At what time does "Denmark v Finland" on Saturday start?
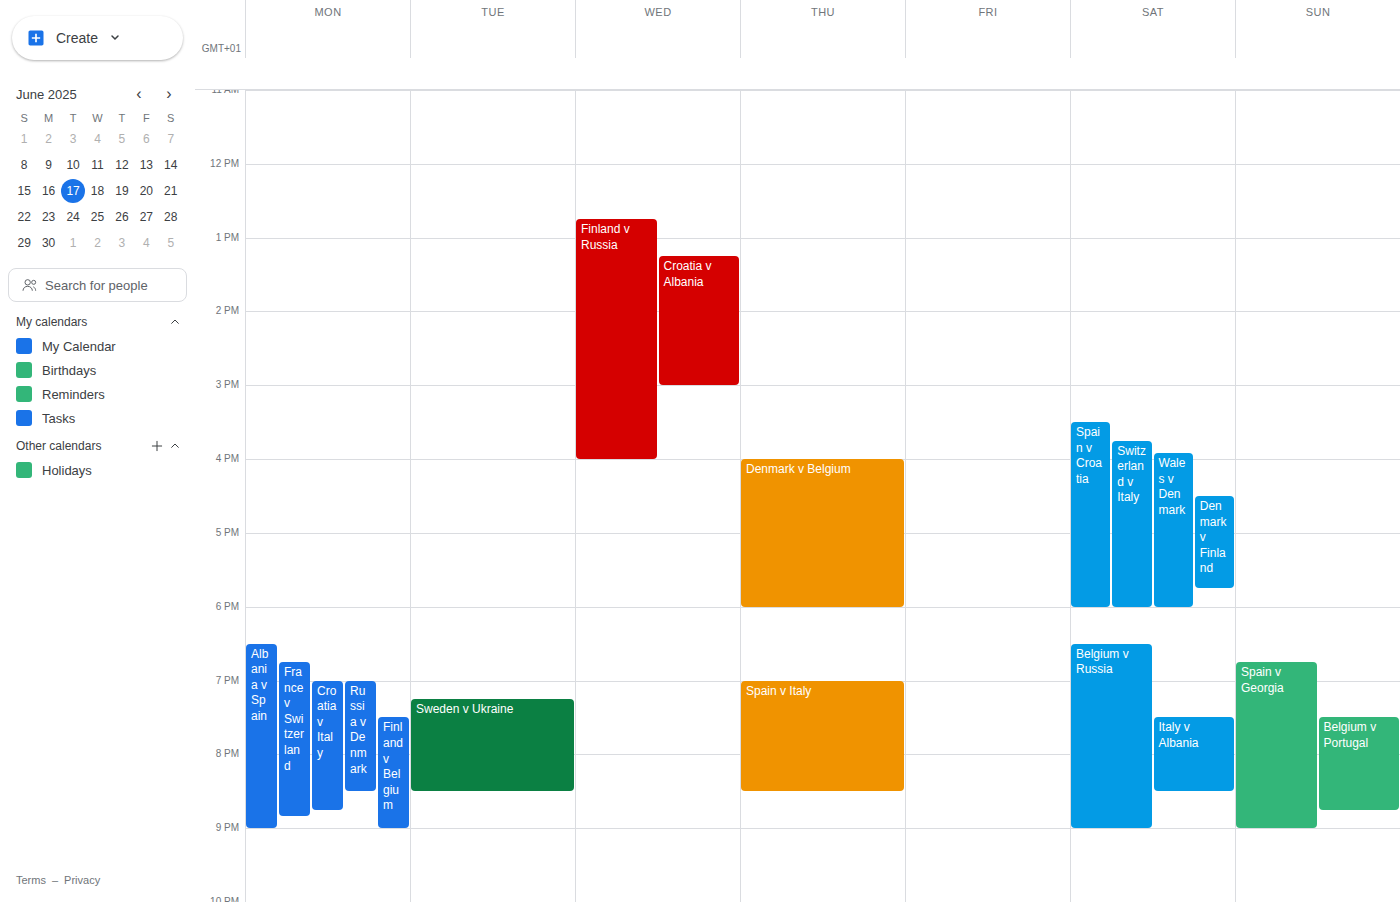
16:30